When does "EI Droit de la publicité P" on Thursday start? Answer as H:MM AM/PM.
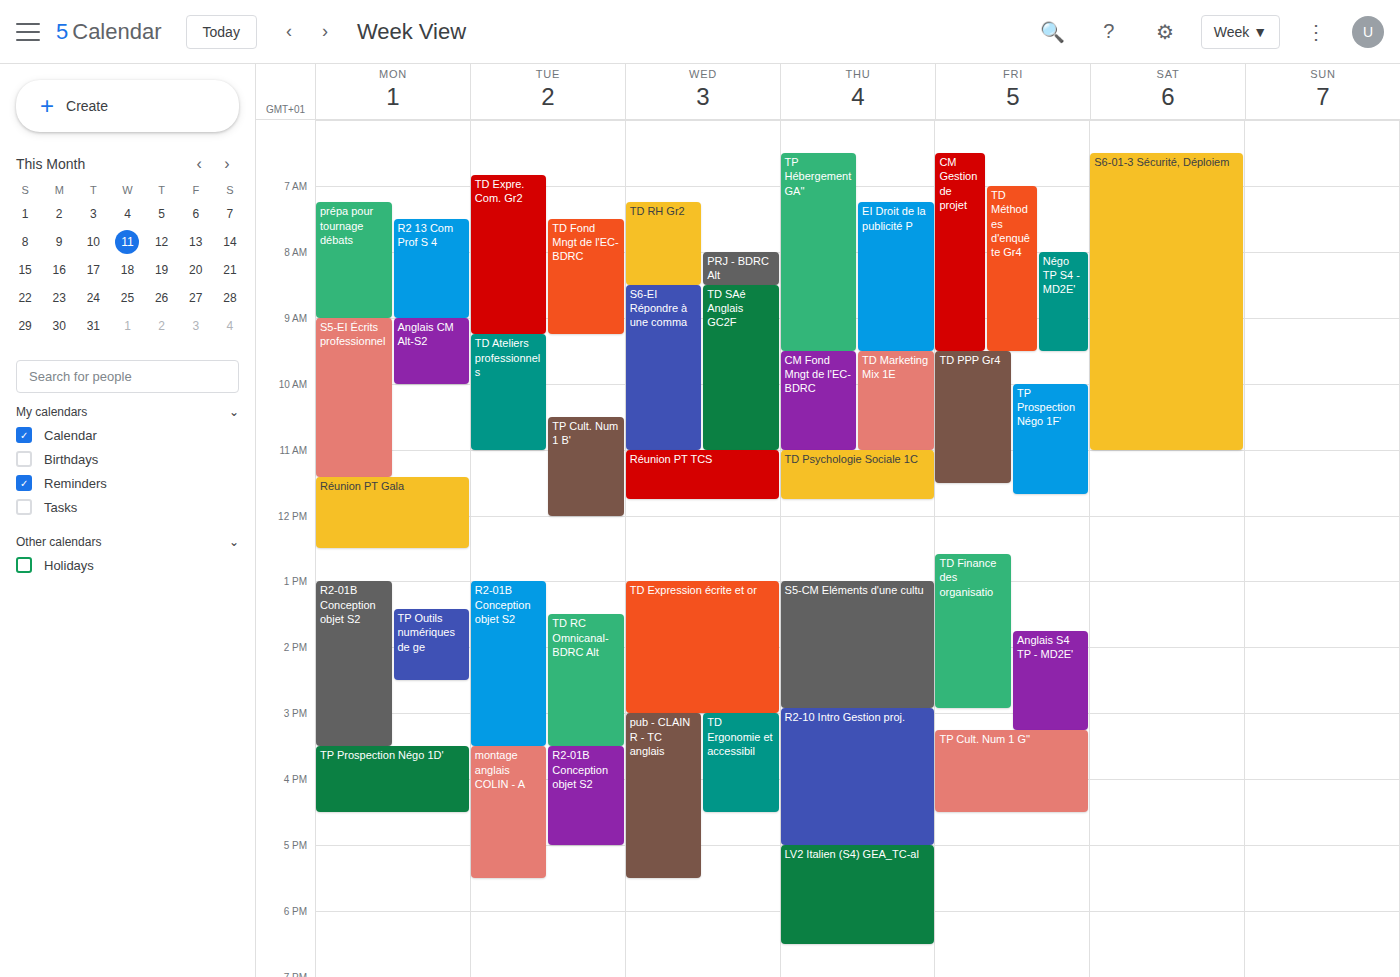
7:15 AM